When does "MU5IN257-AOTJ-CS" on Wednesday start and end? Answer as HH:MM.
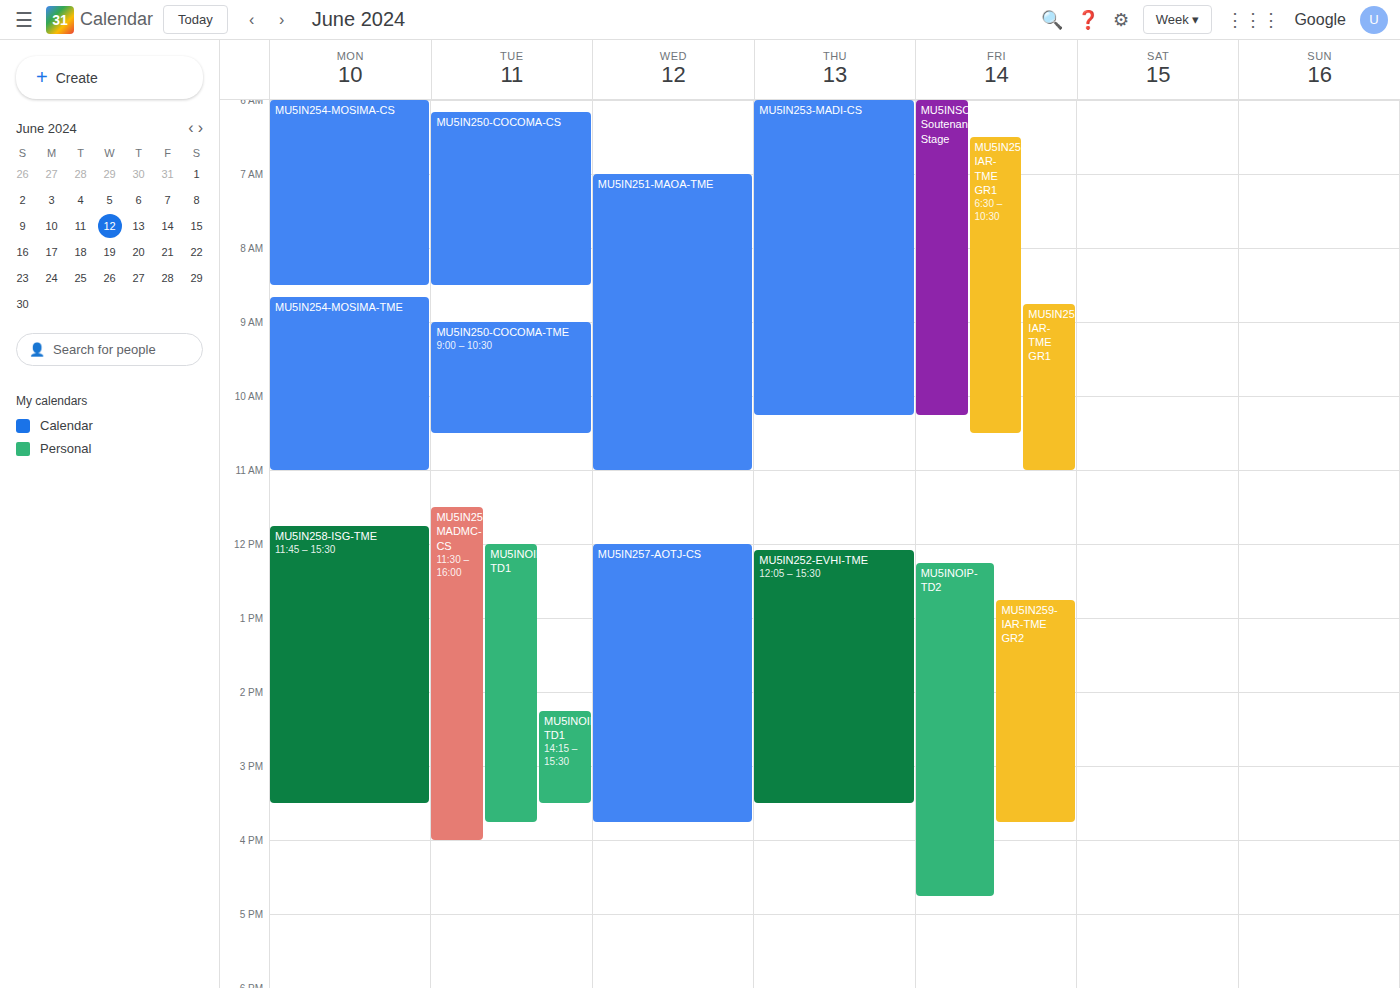
12:00 to 15:45